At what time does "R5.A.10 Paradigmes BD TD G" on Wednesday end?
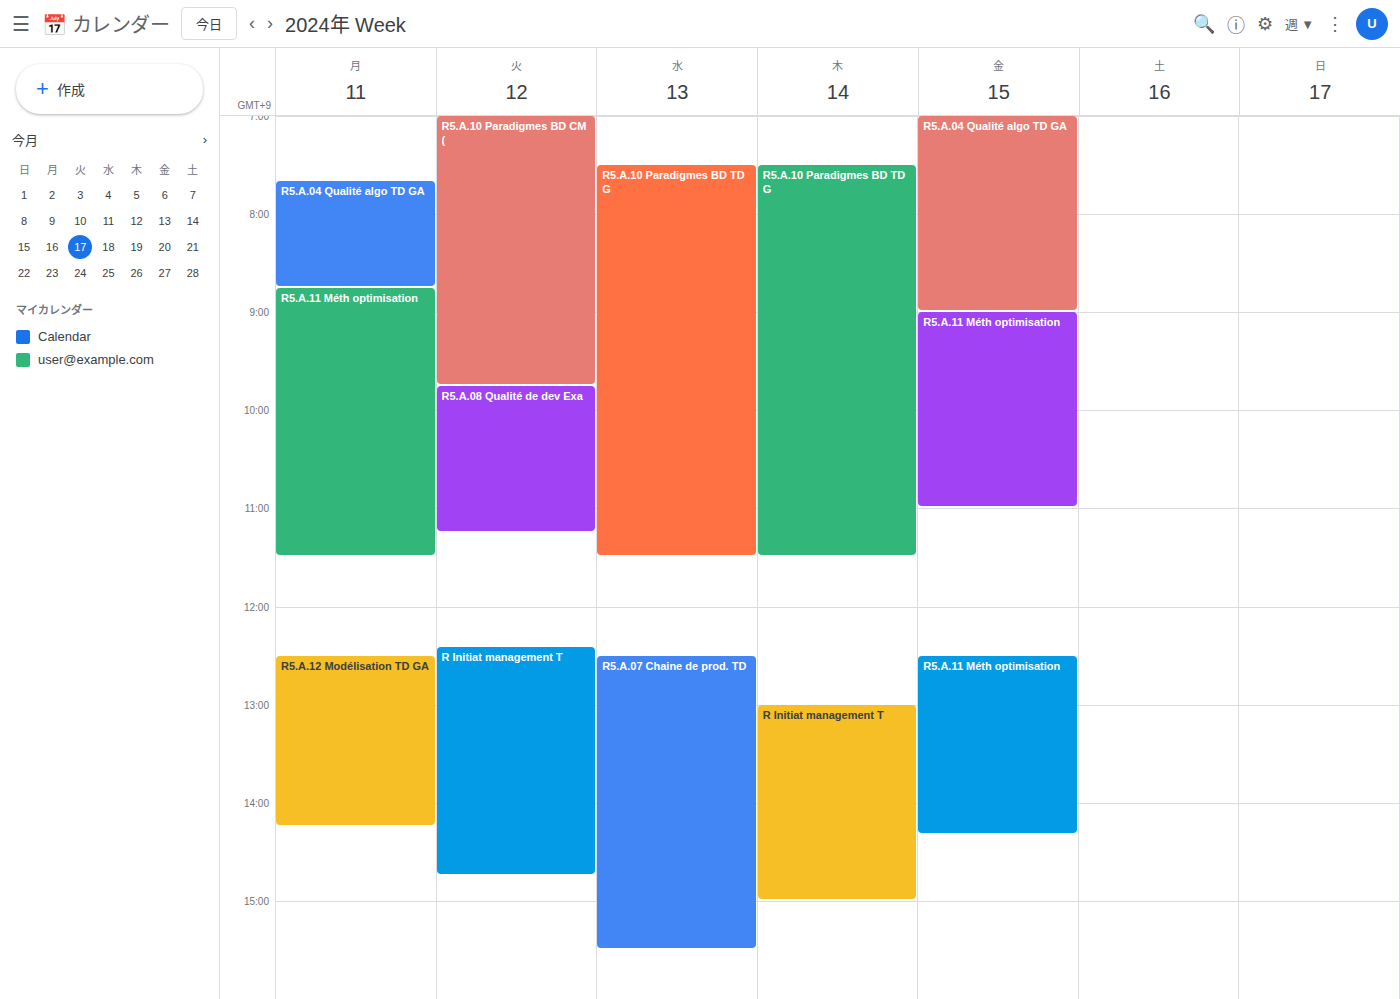
11:30 AM